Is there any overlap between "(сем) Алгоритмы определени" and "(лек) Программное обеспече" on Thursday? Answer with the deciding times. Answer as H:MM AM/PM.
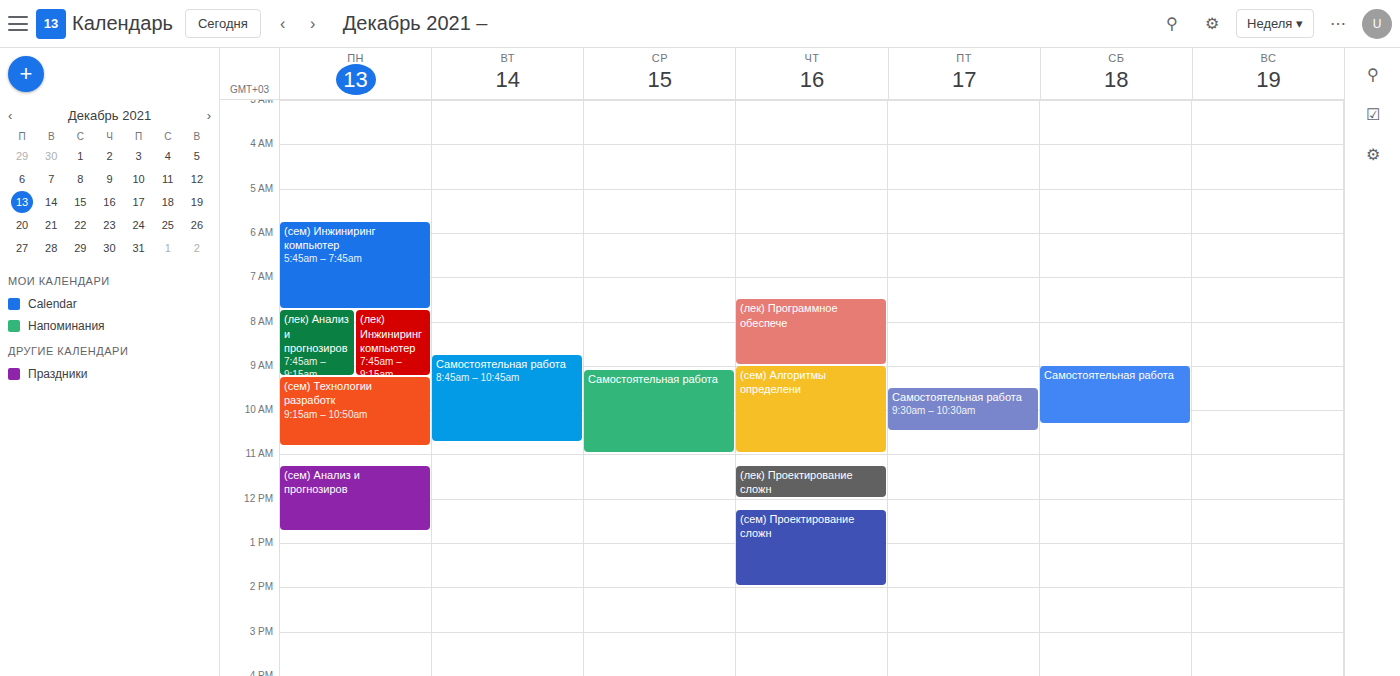
"(лек) Программное обеспече" ends at 9:00 AM, exactly when "(сем) Алгоритмы определени" starts -- they touch but do not overlap.